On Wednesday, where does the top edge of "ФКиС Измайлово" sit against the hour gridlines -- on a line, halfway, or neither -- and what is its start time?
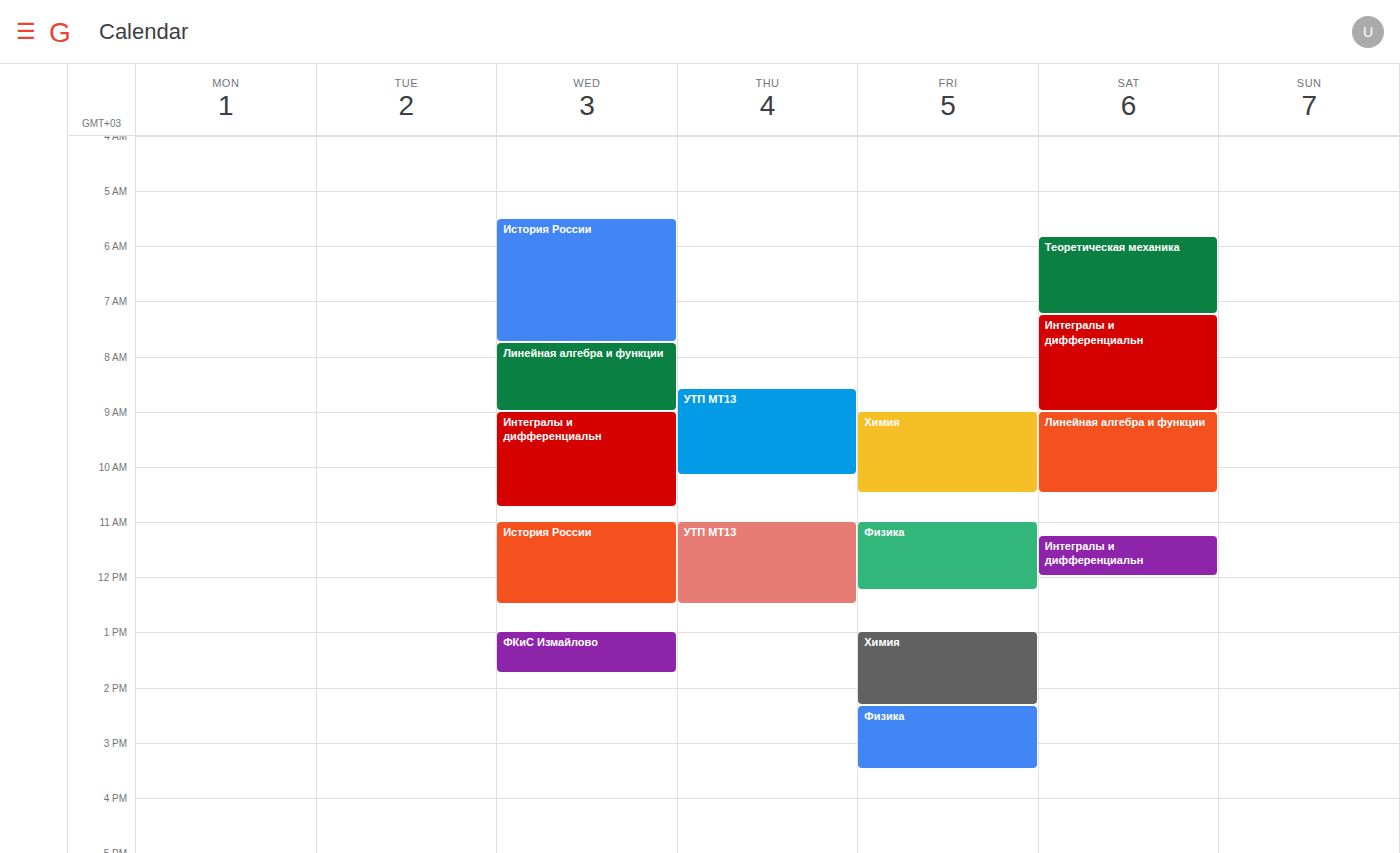
1:00 PM -- exactly on the 1 PM line.